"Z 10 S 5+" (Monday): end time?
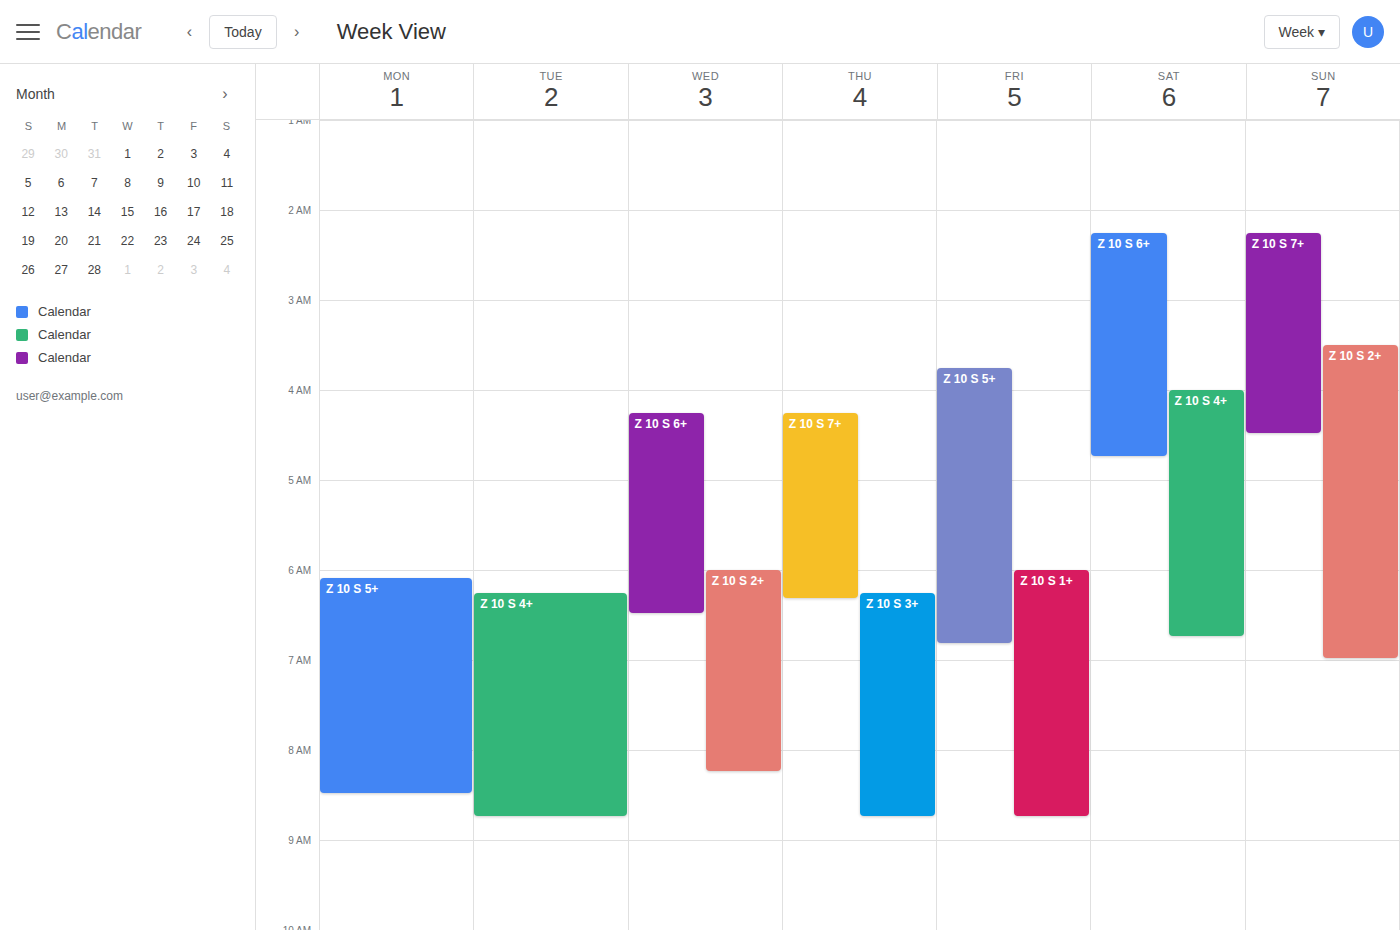
8:30 AM